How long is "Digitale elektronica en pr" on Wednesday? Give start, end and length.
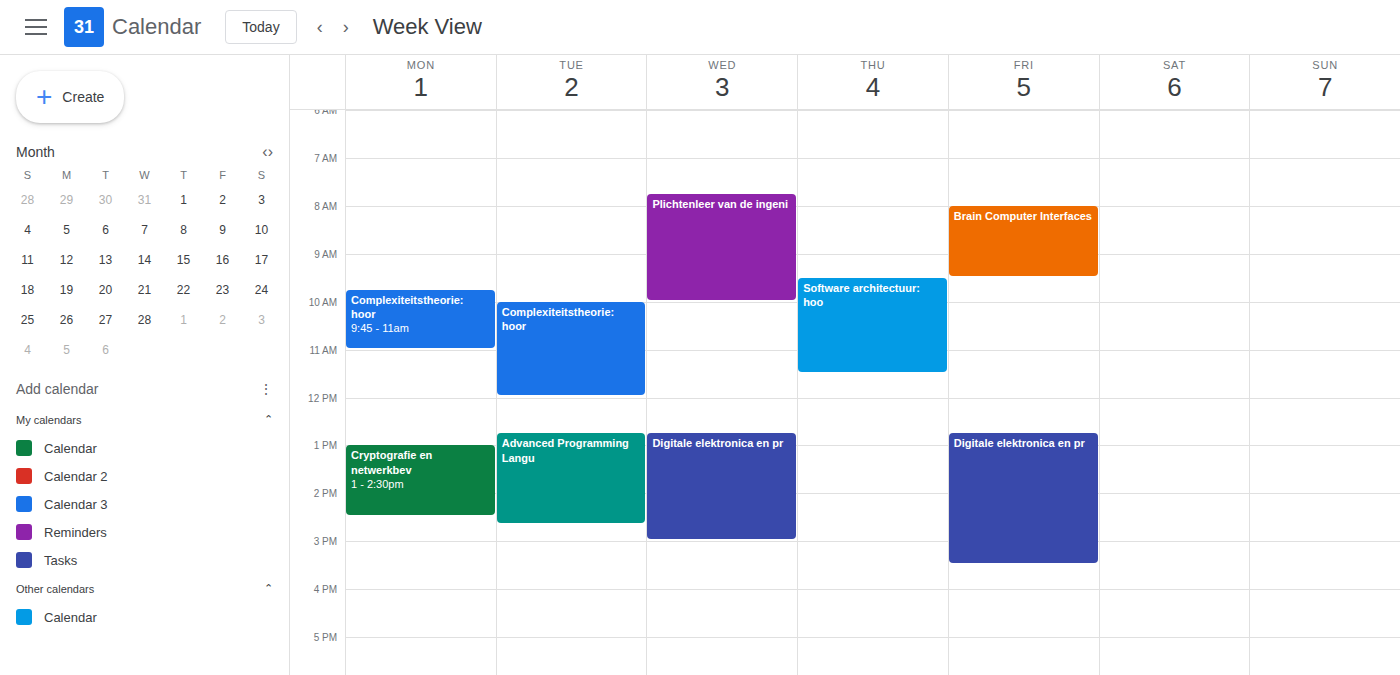
12:45 to 15:00, 2 hours 15 minutes